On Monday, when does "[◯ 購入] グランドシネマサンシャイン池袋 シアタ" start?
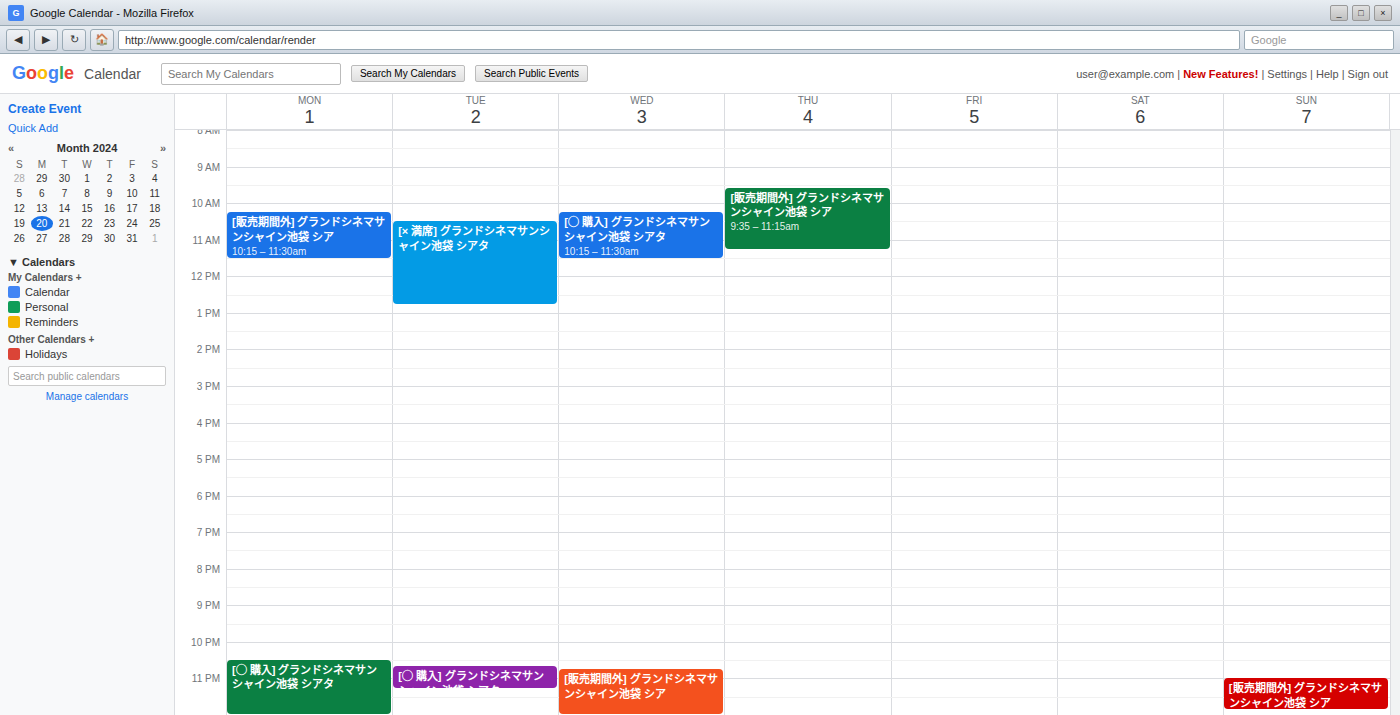
10:30 PM